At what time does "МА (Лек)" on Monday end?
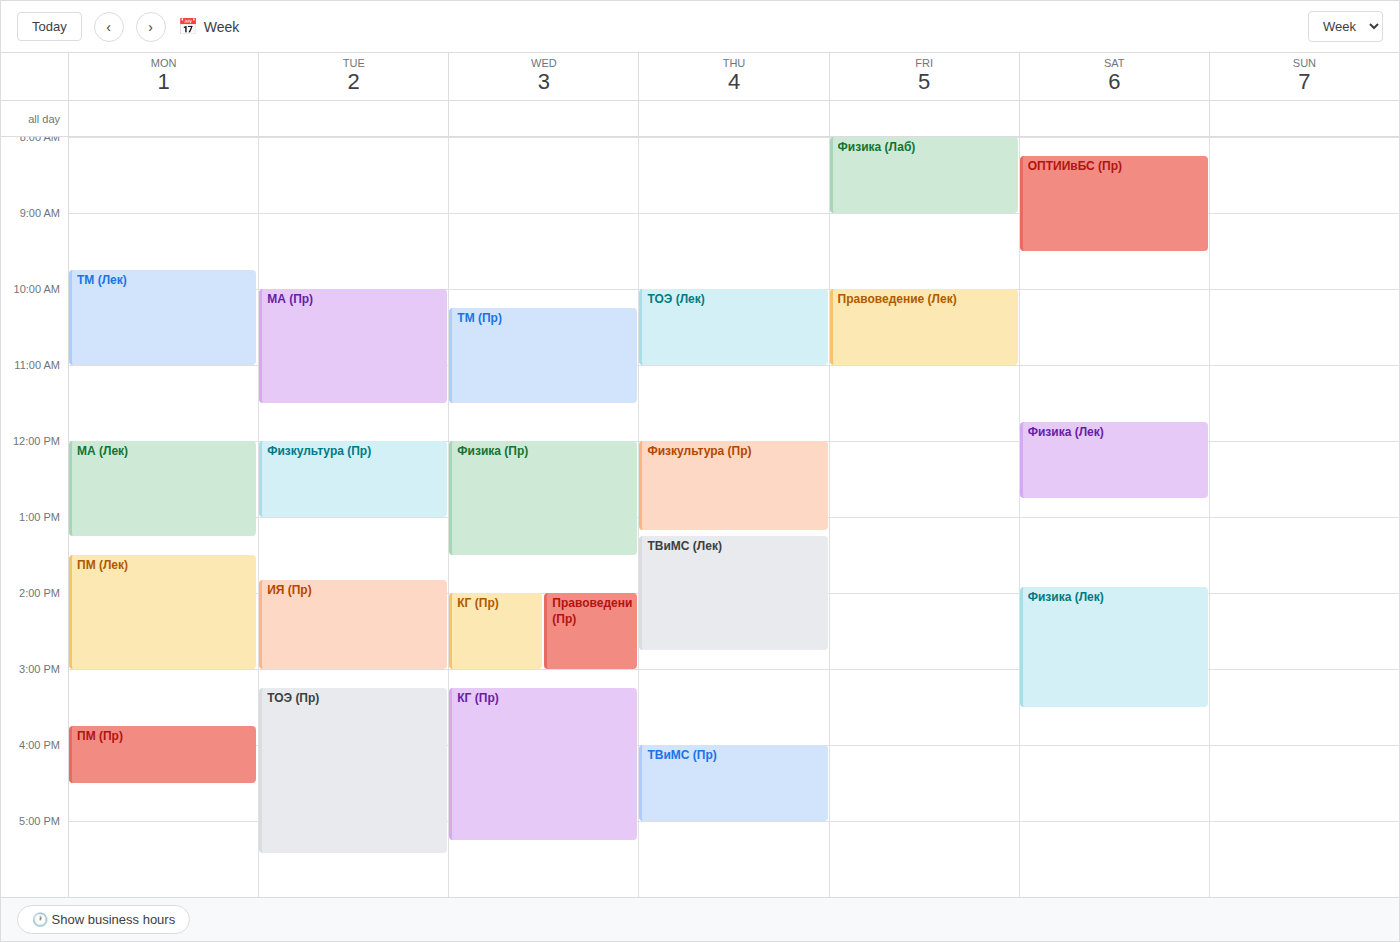
13:15